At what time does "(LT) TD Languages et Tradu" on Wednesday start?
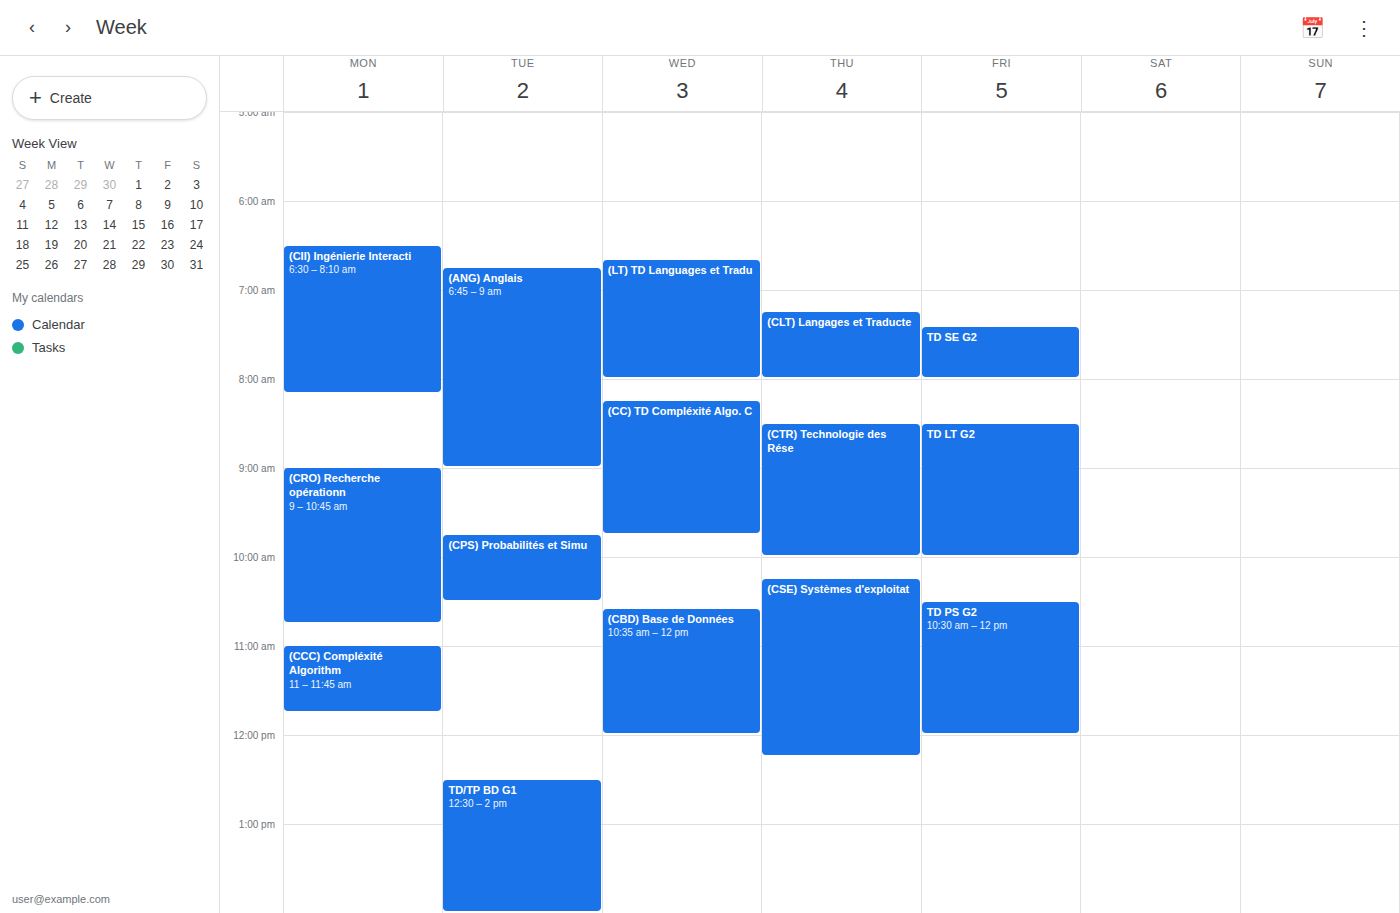
6:40 AM